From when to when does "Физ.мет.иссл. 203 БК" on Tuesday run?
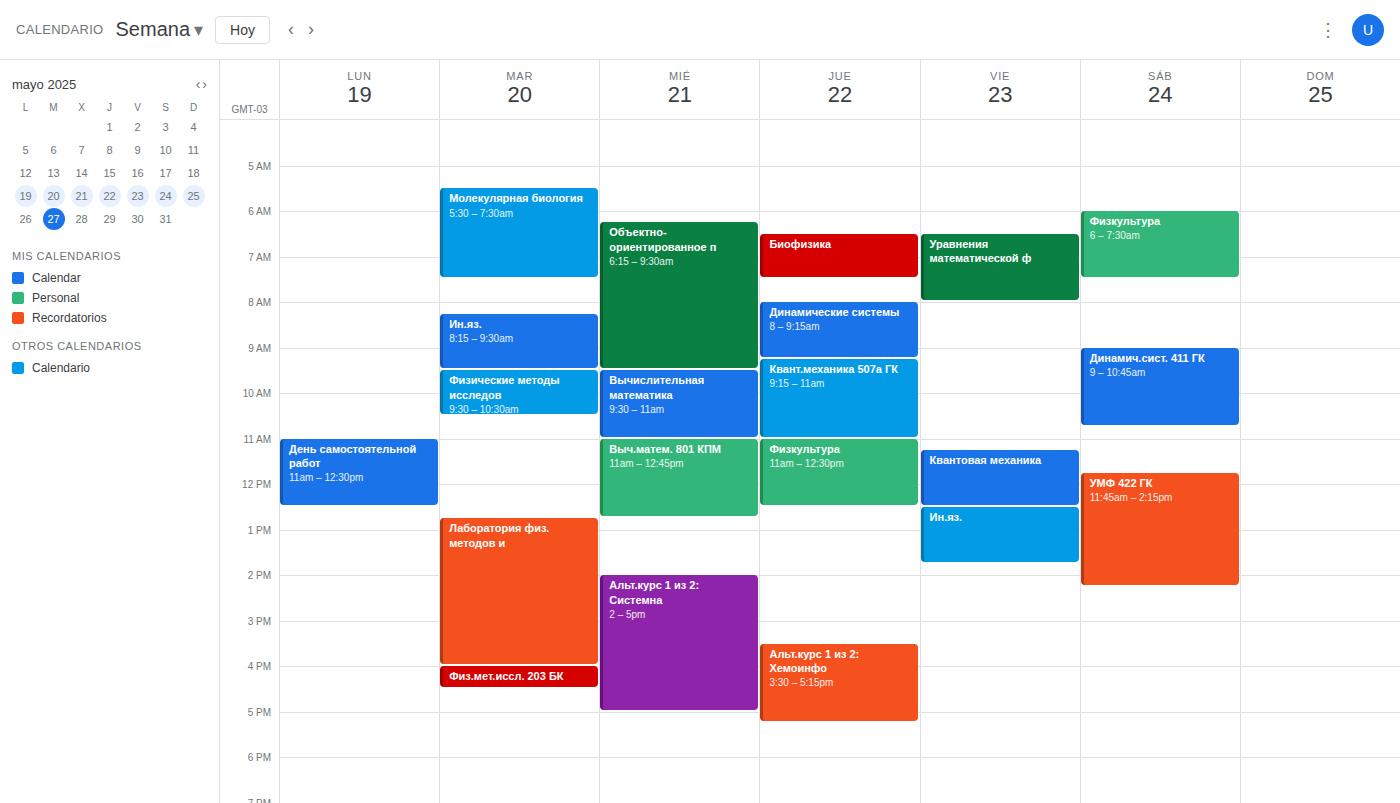
4:00 PM to 4:30 PM